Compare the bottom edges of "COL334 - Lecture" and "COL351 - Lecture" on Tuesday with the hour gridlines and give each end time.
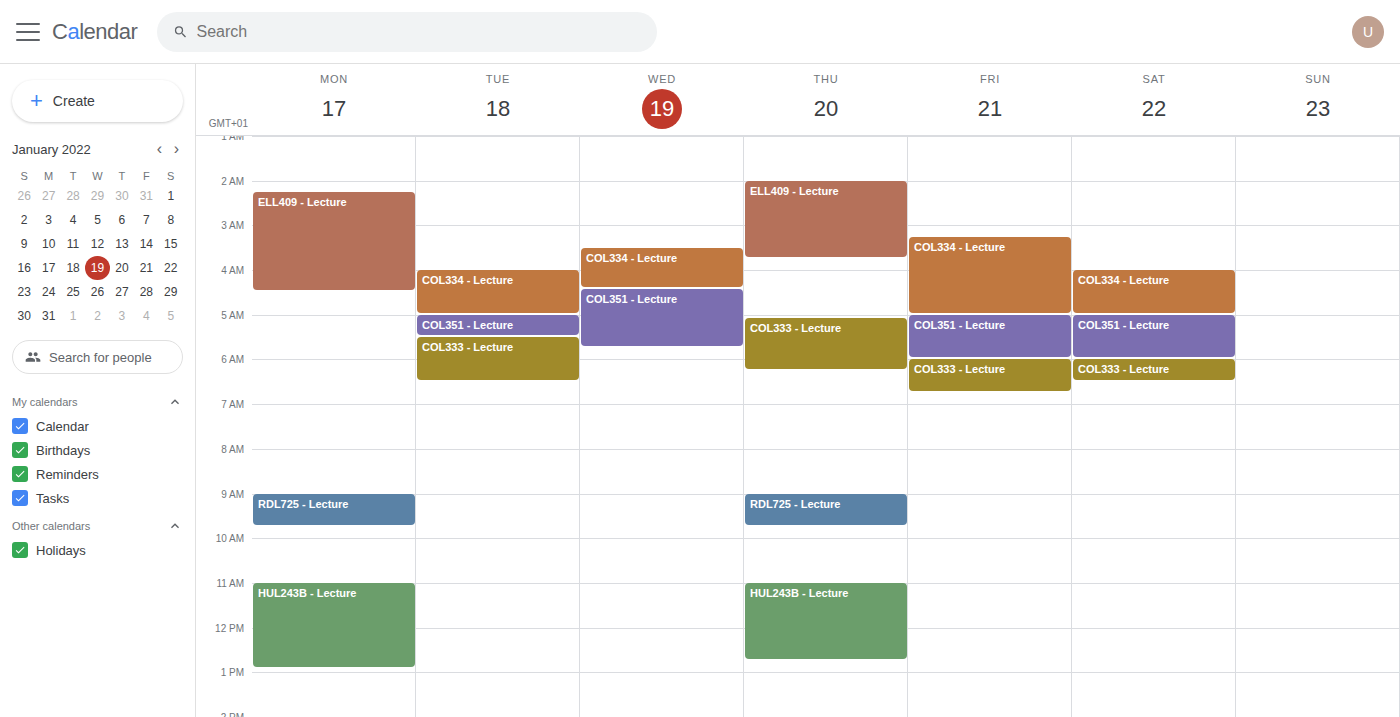
"COL334 - Lecture": 05:00, exactly on the 05:00 line. "COL351 - Lecture": 05:30, halfway between the 05:00 and 06:00 lines.